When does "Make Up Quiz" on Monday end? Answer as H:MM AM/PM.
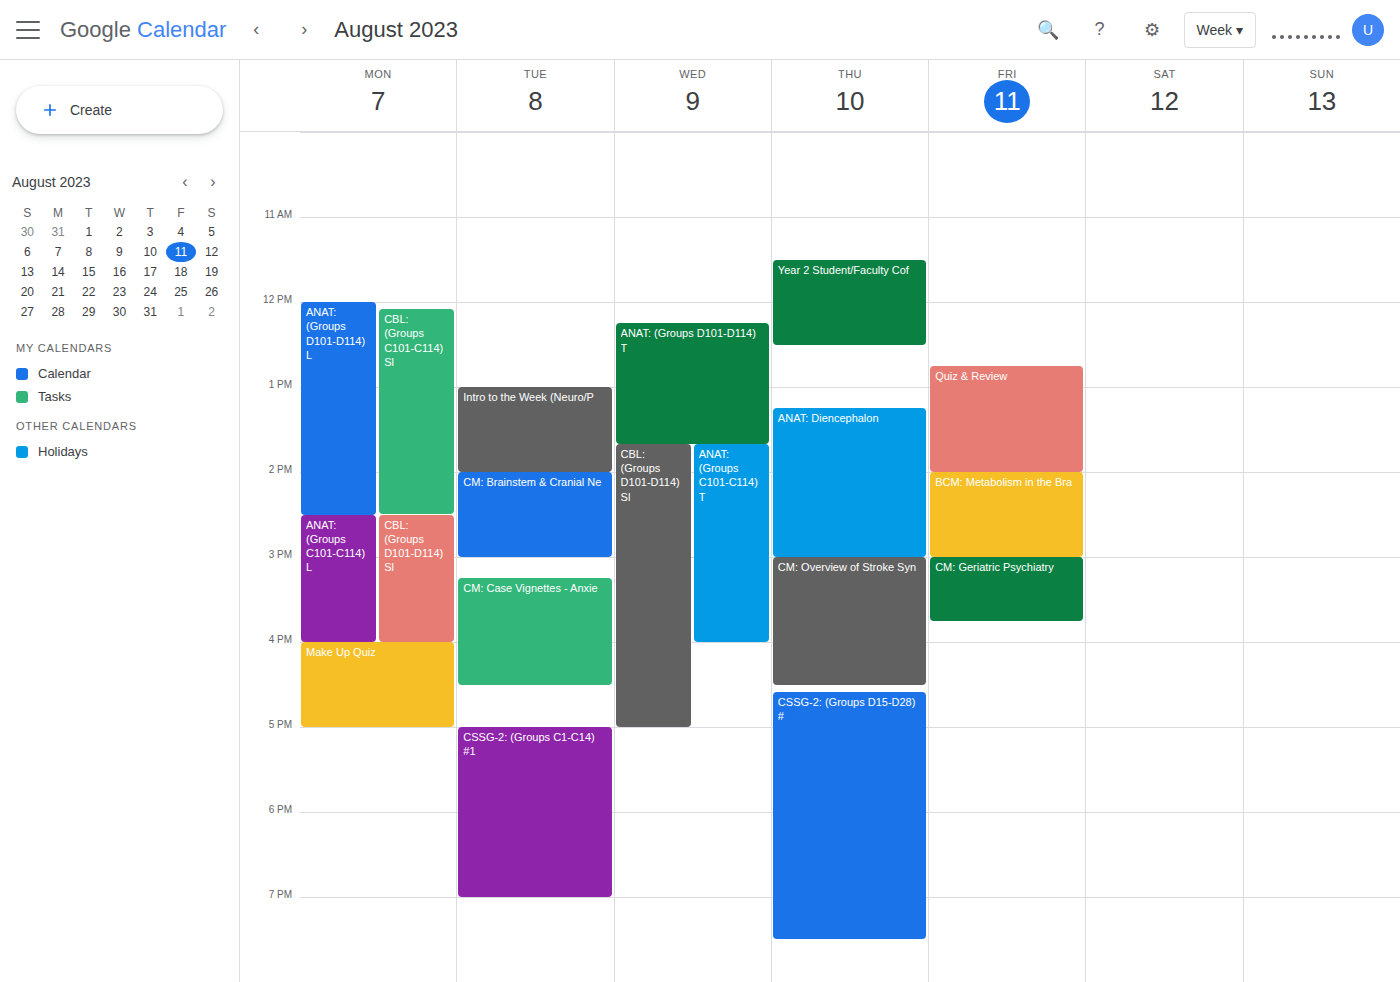
5:00 PM